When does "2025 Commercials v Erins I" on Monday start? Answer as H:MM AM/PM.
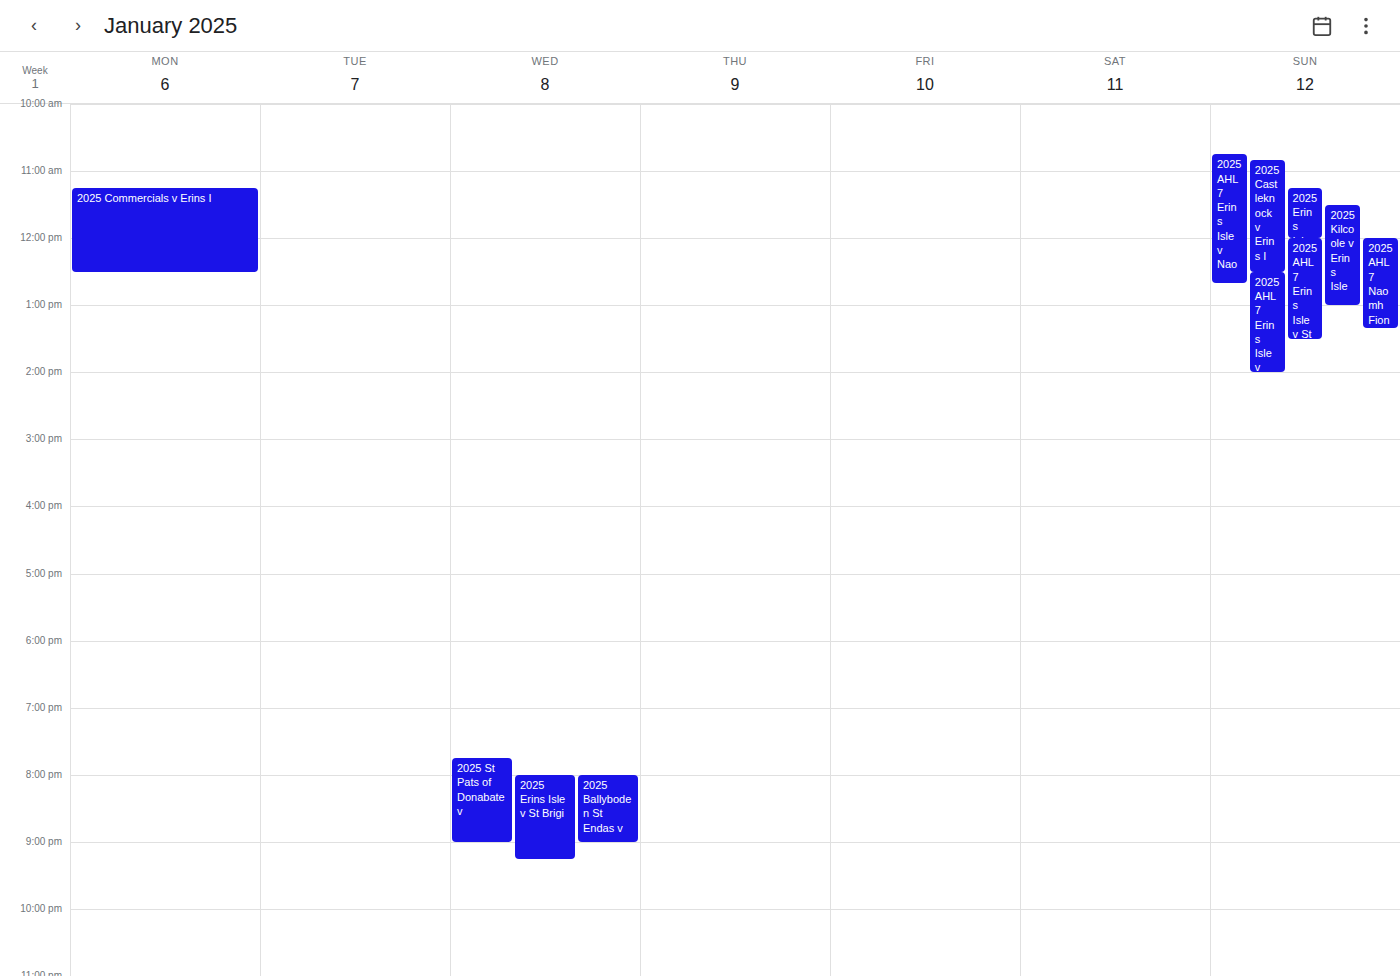
11:15 AM